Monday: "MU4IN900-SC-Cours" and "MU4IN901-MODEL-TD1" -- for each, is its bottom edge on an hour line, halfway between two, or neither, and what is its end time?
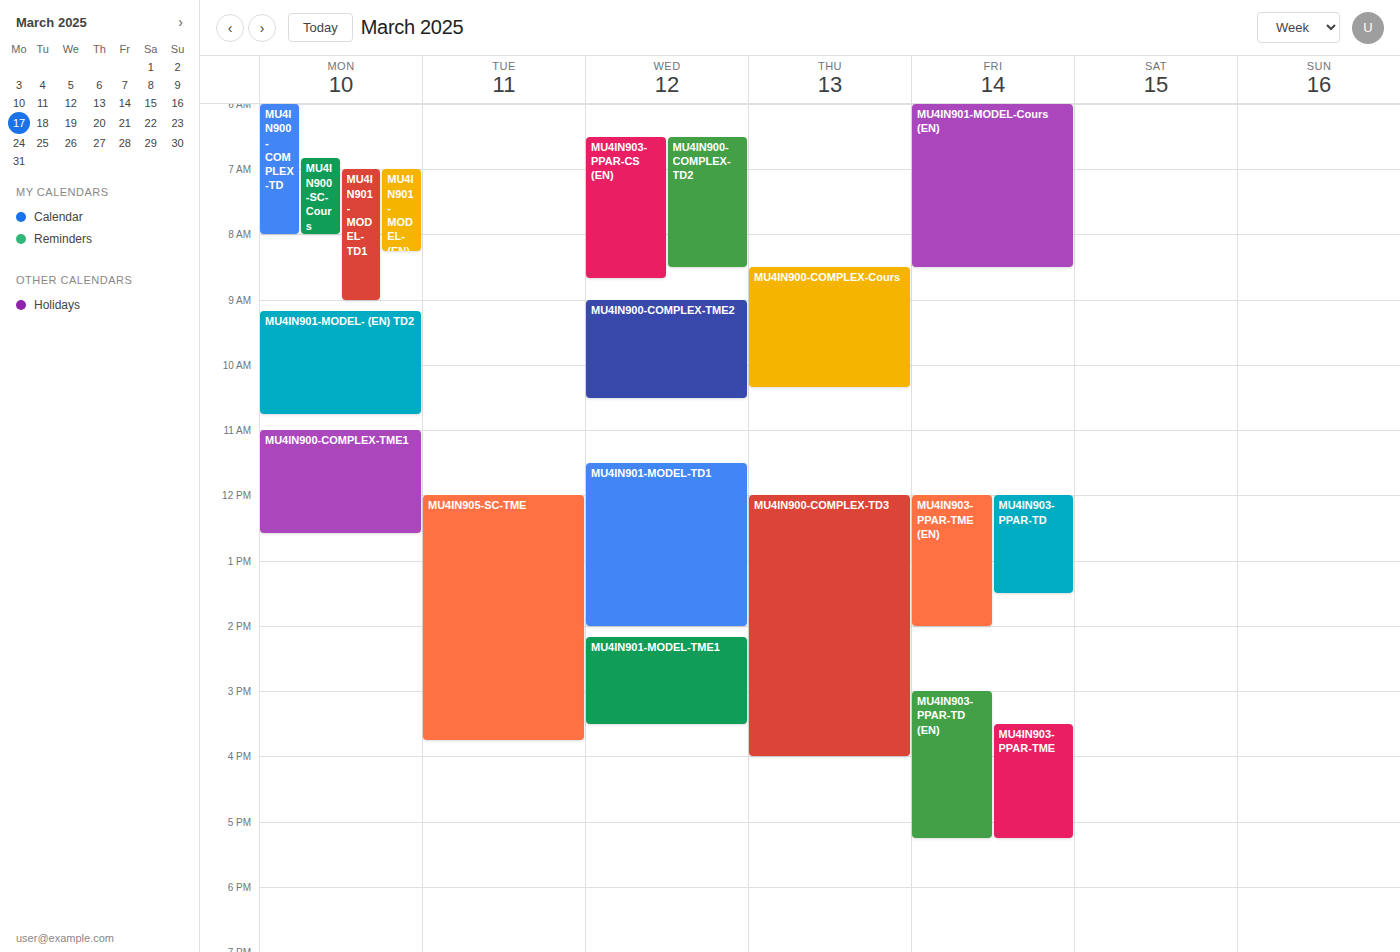
"MU4IN900-SC-Cours": 8:00 AM, exactly on the 8 AM line. "MU4IN901-MODEL-TD1": 9:00 AM, exactly on the 9 AM line.